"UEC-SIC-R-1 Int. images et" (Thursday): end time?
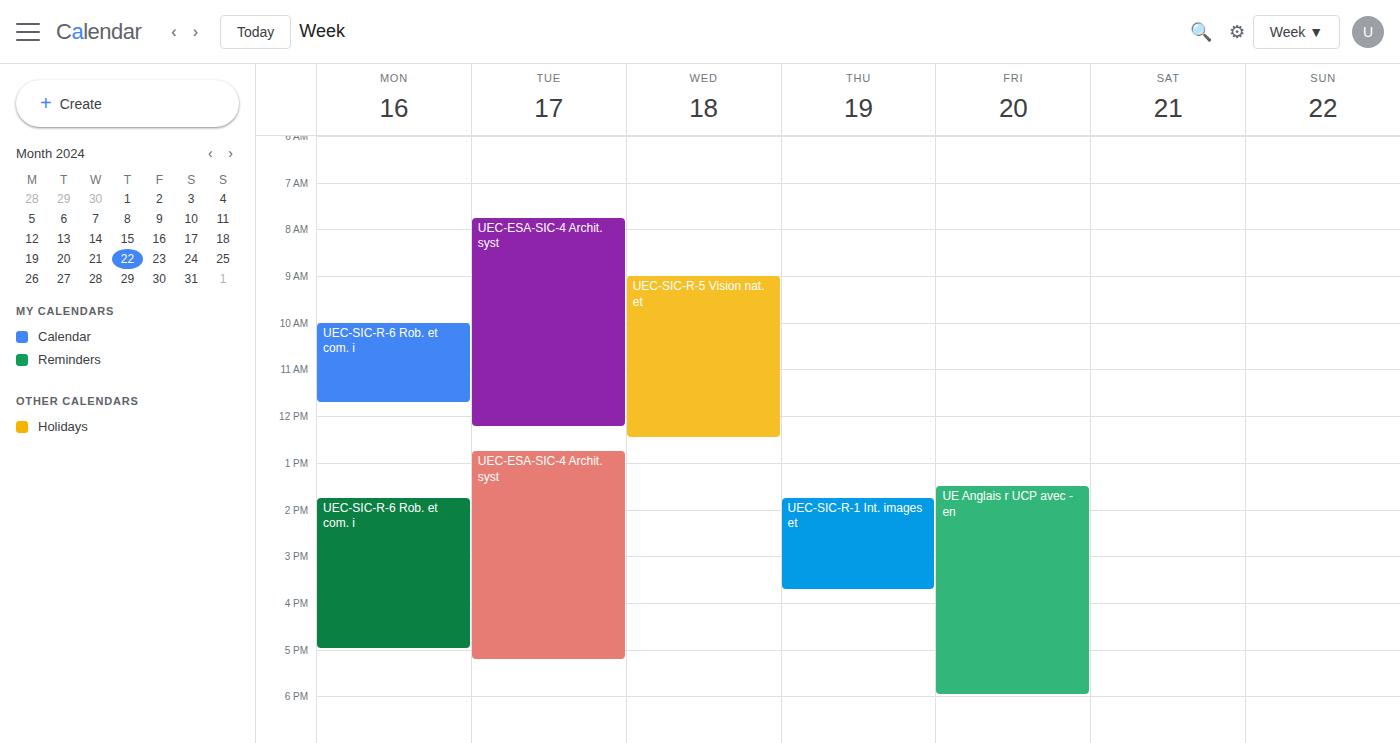
3:45 PM